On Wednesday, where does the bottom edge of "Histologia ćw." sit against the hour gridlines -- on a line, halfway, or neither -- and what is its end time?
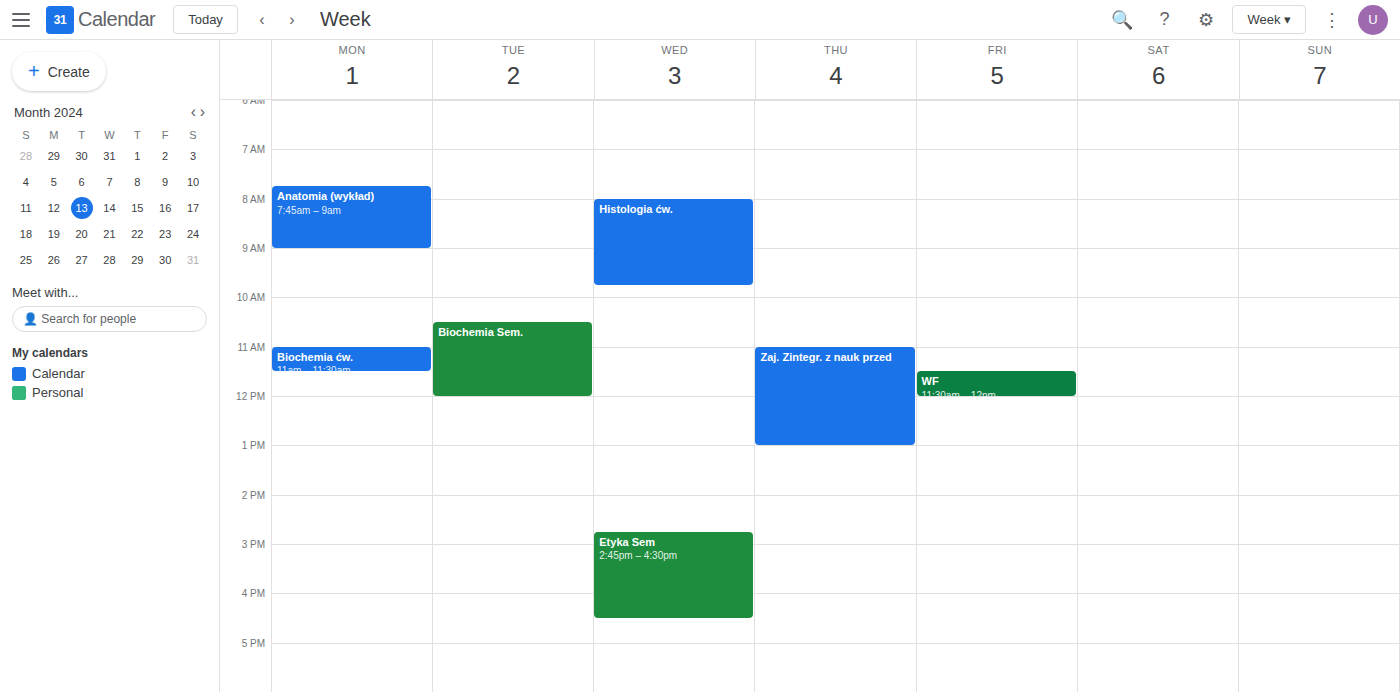
9:45 AM -- neither: three quarters of the way from the 9 AM line to the 10 AM line.